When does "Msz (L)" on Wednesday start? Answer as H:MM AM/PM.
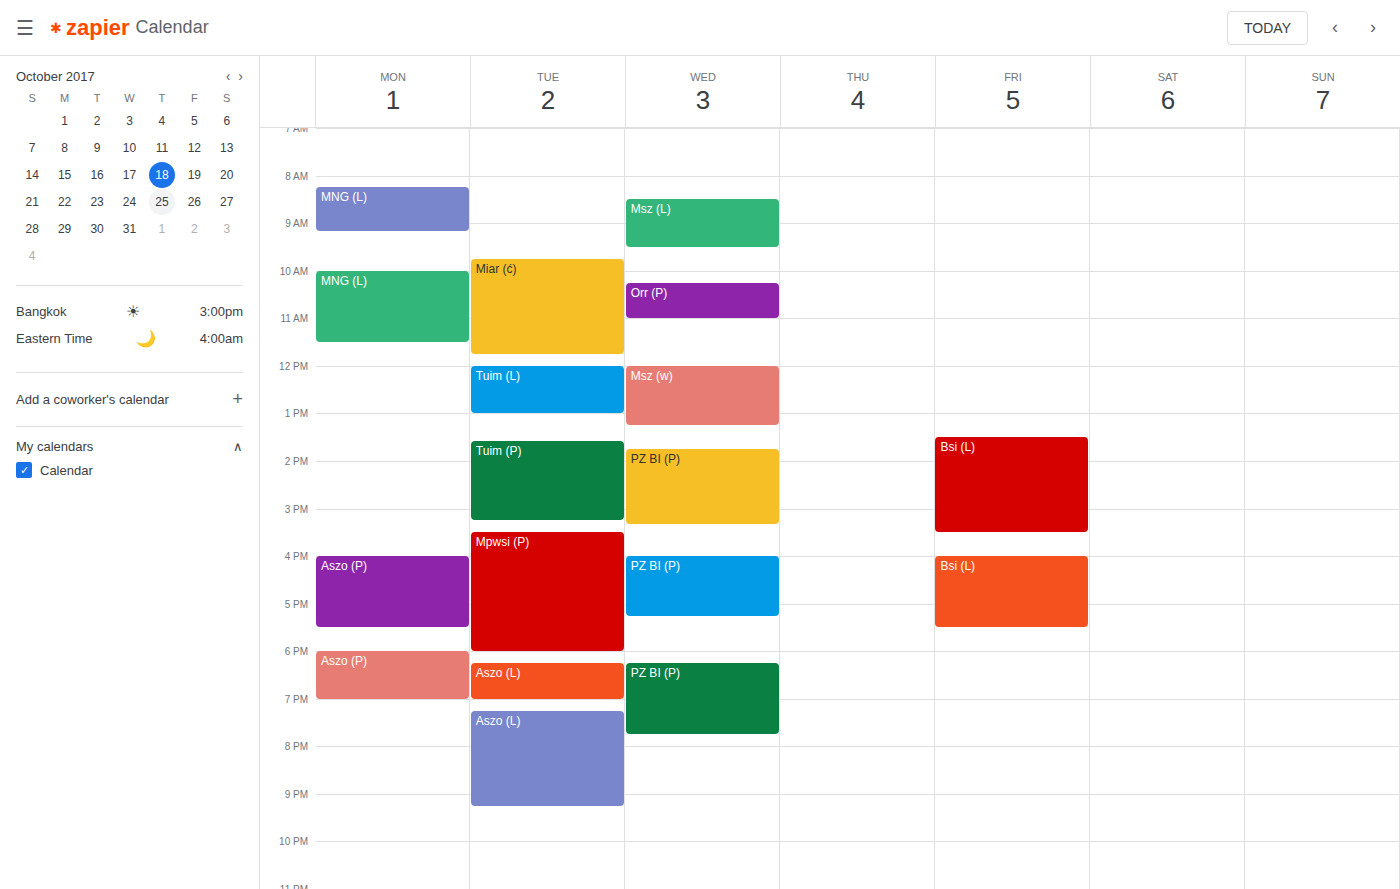
8:30 AM